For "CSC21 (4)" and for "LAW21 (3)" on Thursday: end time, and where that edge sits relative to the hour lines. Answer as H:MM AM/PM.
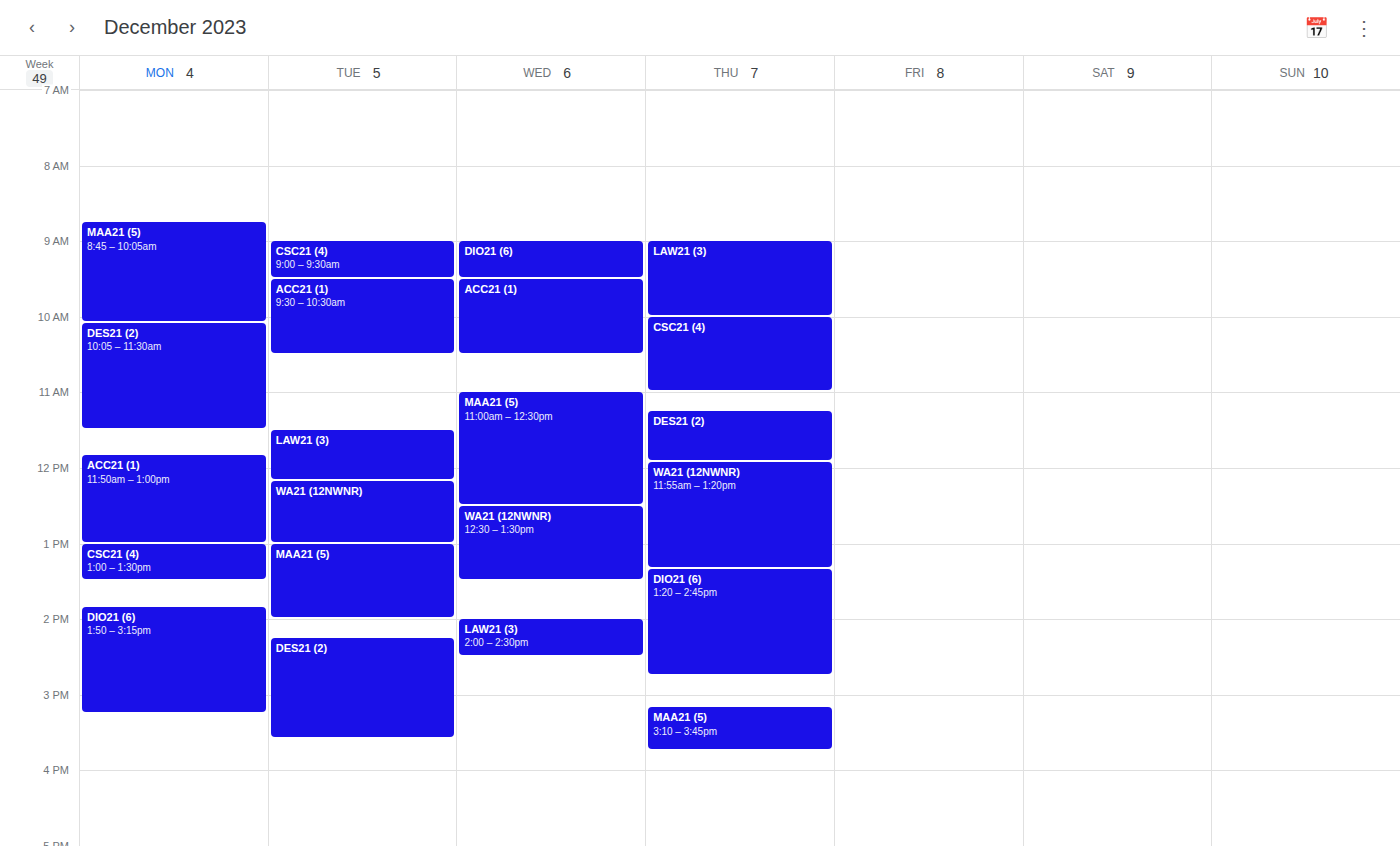
"CSC21 (4)": 11:00 AM, exactly on the 11 AM line. "LAW21 (3)": 10:00 AM, exactly on the 10 AM line.